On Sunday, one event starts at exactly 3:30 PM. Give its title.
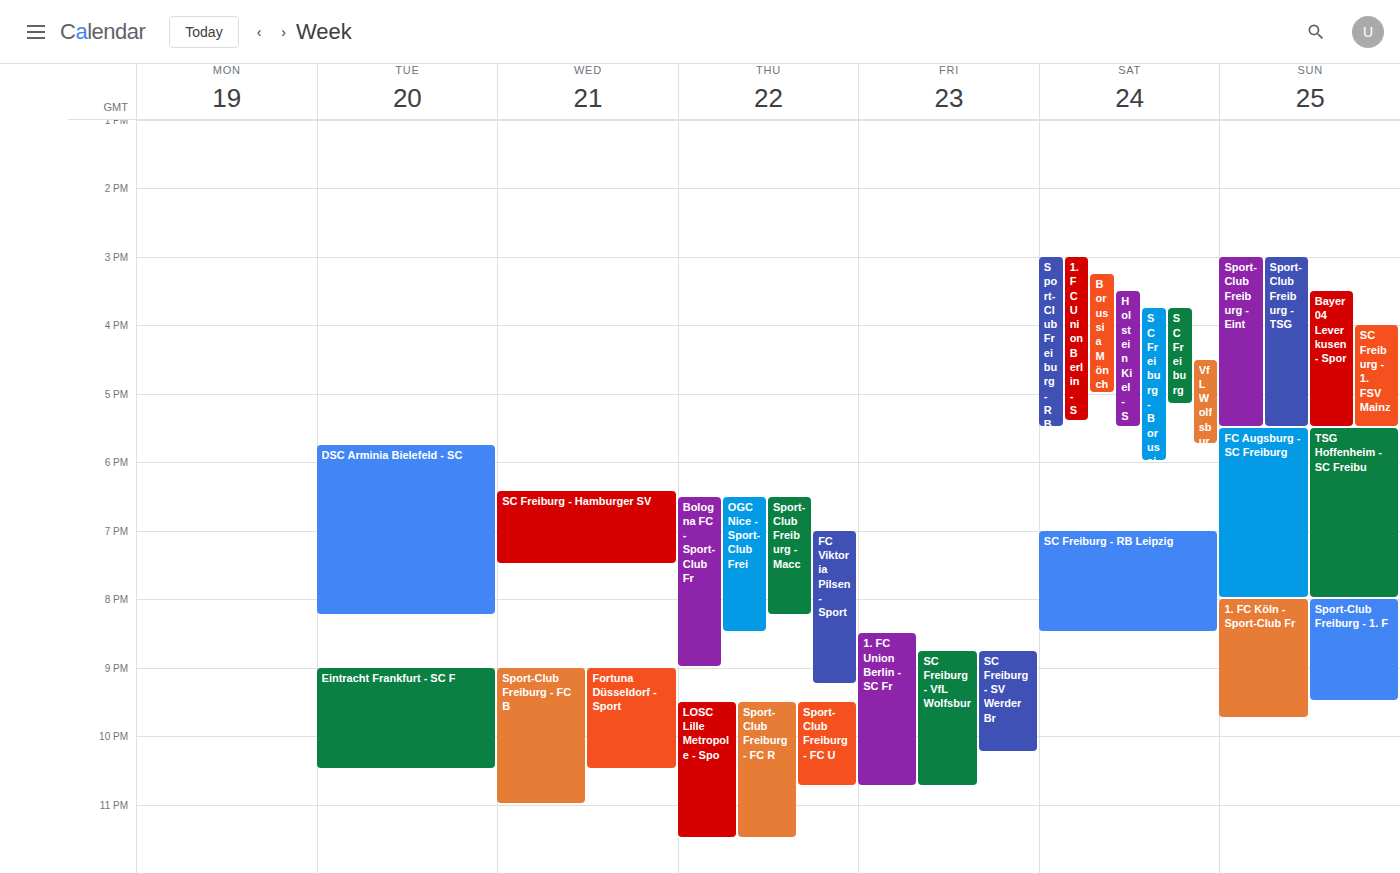
"Bayer 04 Leverkusen - Spor"